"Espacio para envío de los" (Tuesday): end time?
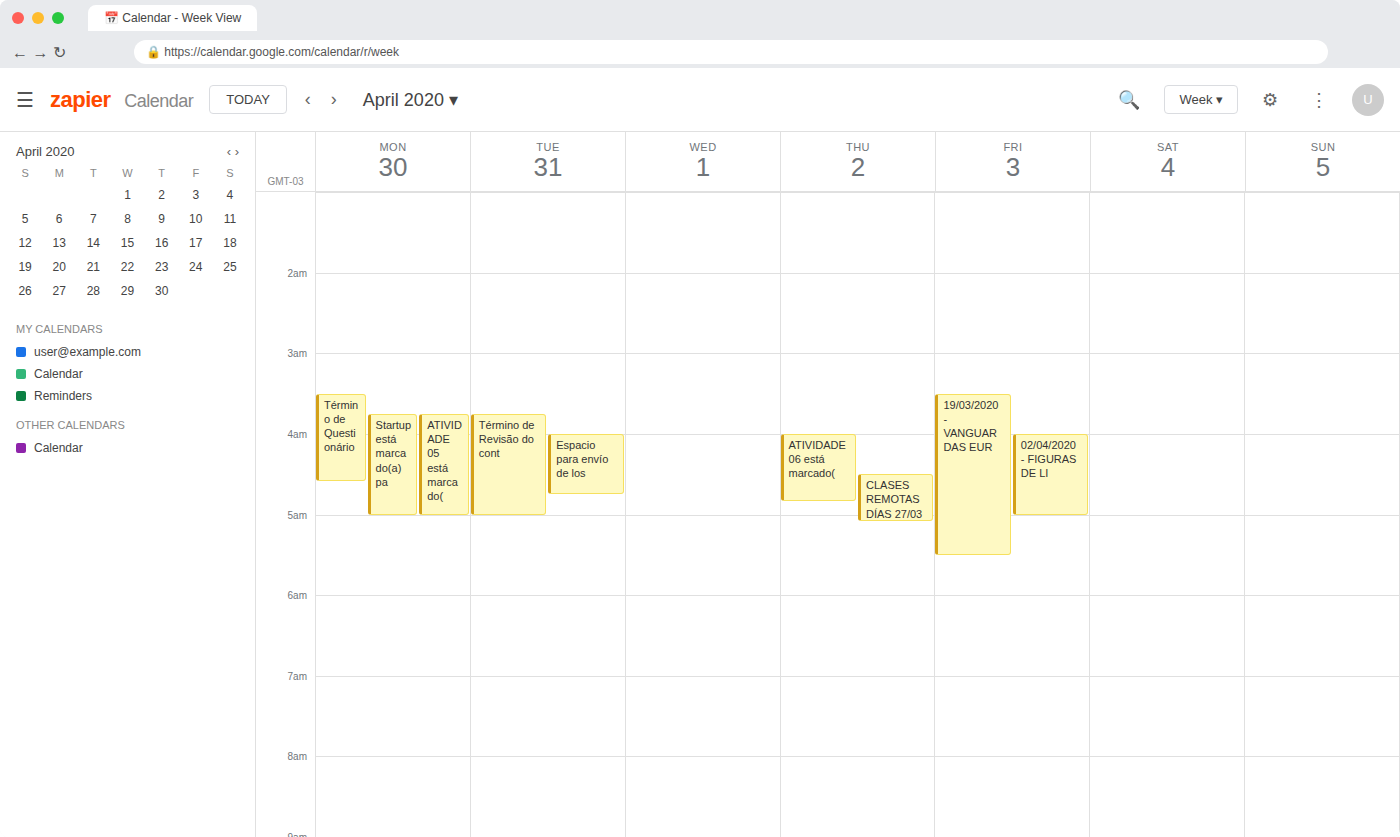
4:45 AM